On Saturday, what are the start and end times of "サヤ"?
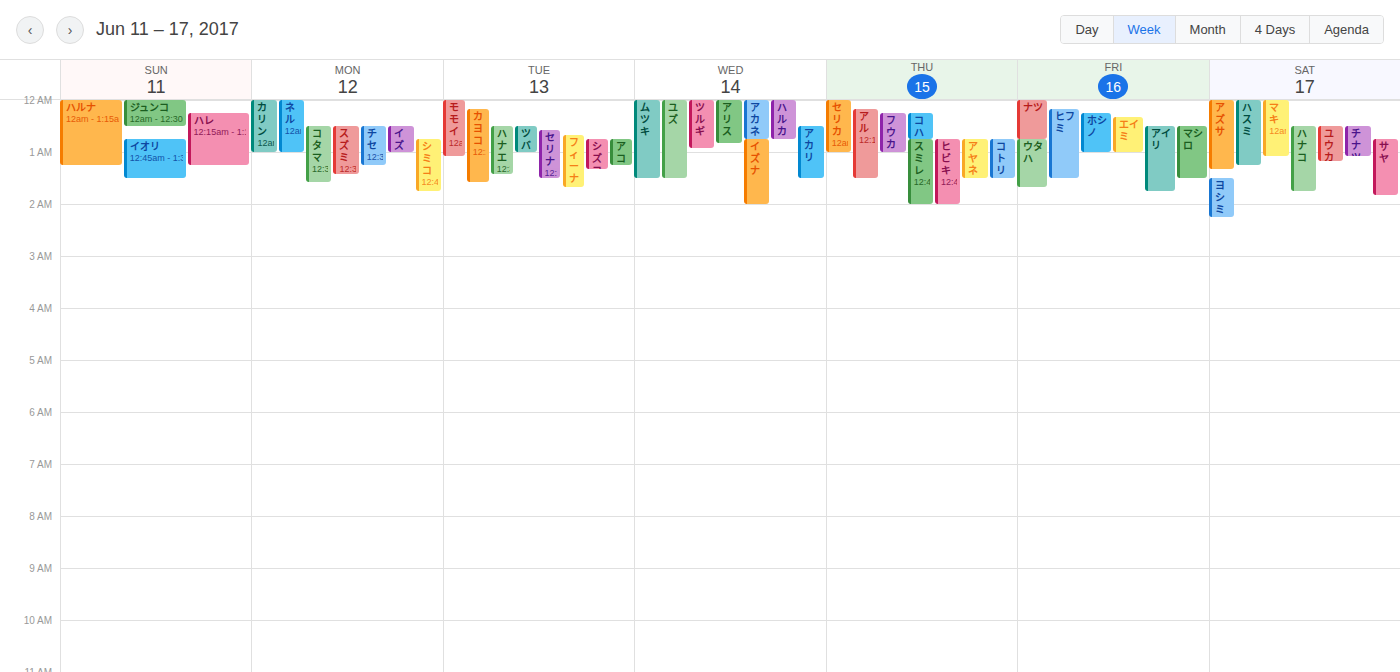
12:45 AM to 1:50 AM